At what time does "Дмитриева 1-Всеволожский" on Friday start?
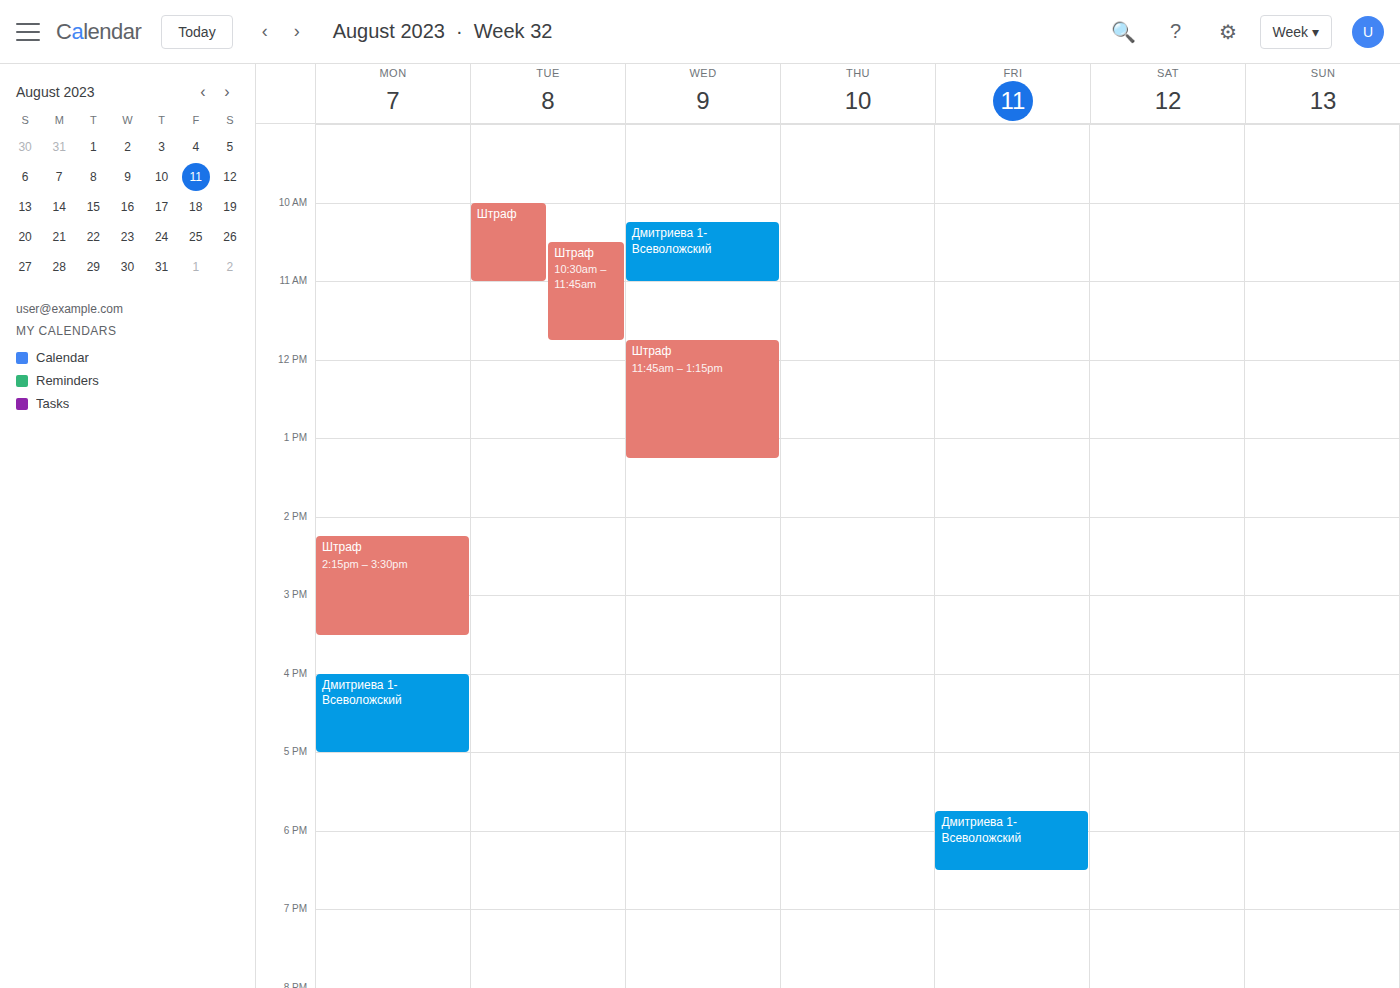
5:45 PM